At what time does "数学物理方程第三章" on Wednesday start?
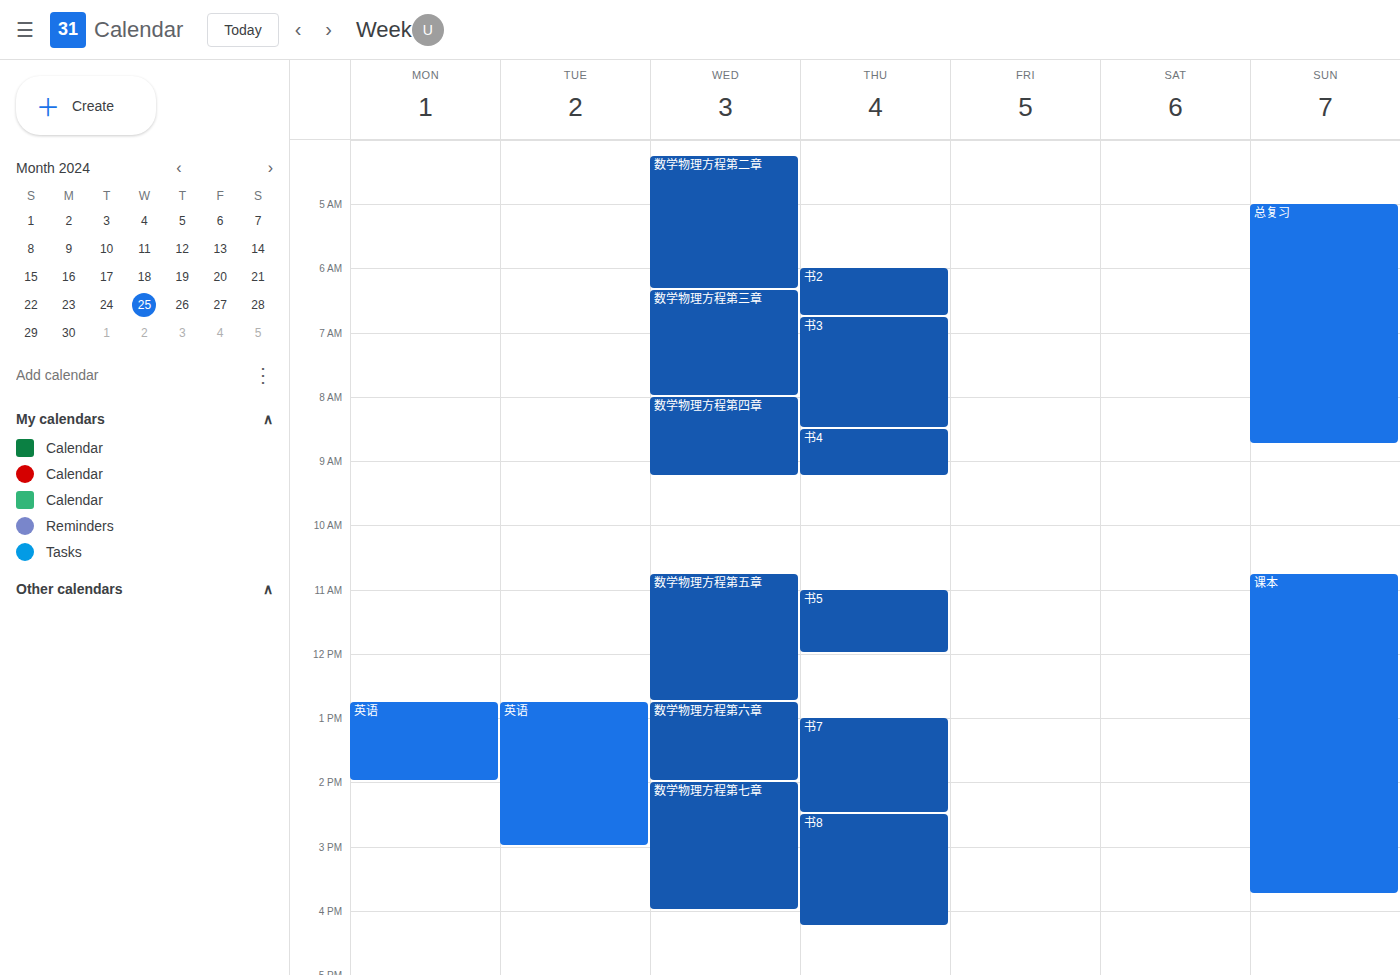
06:20